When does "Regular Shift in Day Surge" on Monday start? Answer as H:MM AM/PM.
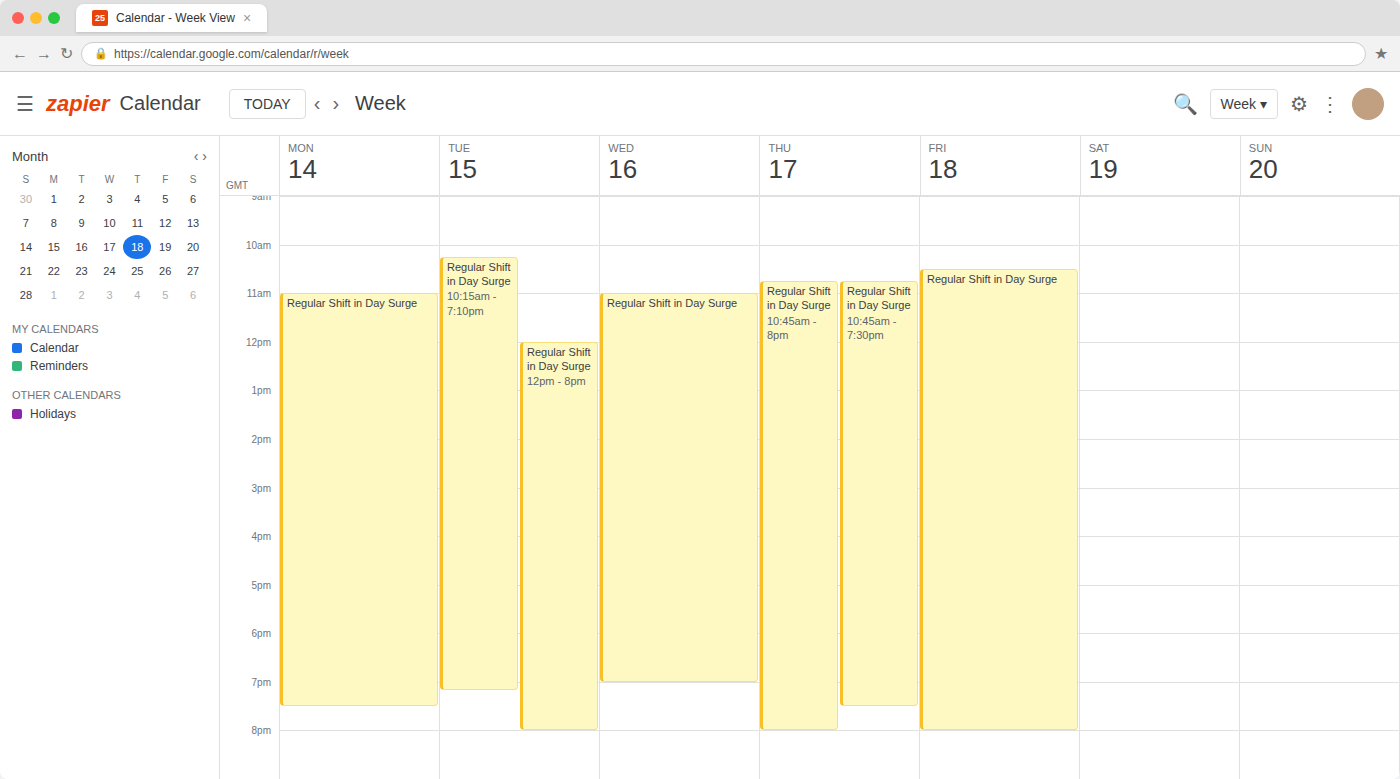
11:00 AM